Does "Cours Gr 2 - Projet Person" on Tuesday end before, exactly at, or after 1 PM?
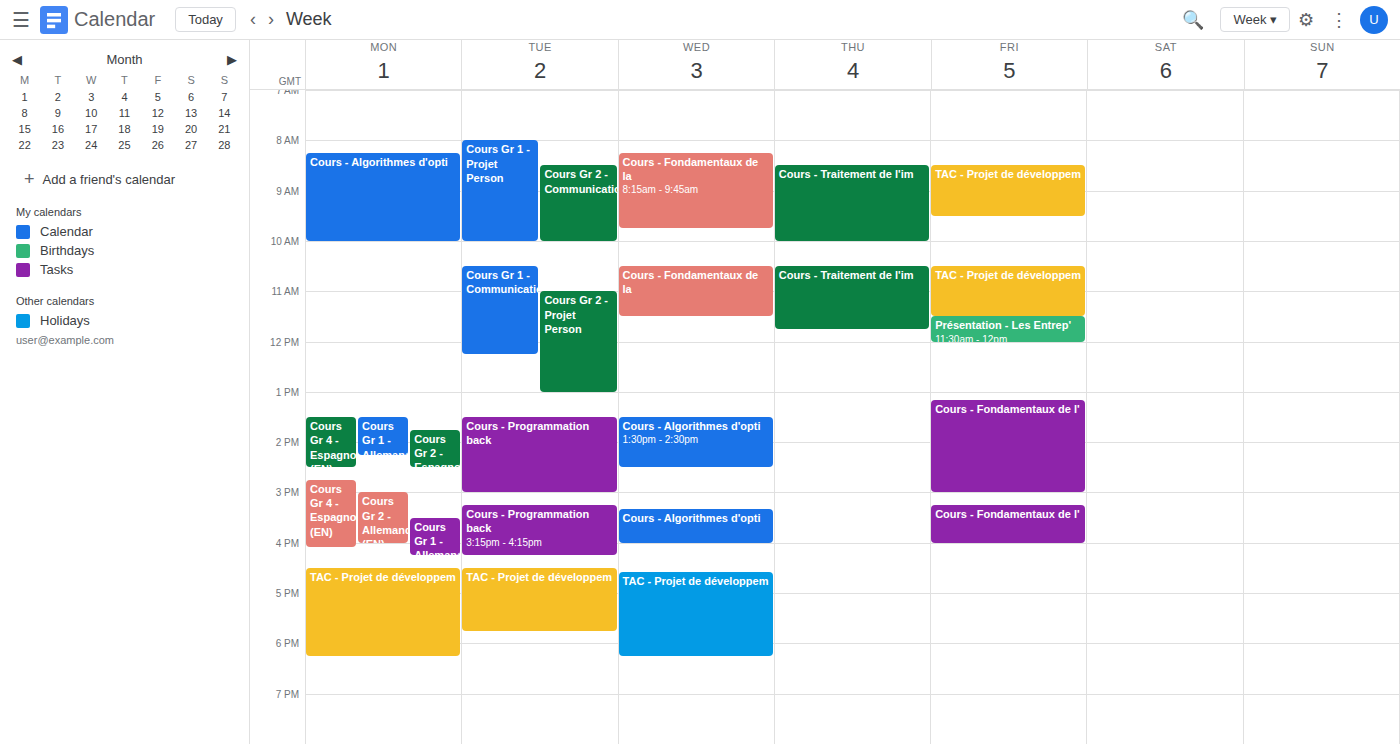
1:00 PM -- exactly at 1 PM, on the 1 PM line.